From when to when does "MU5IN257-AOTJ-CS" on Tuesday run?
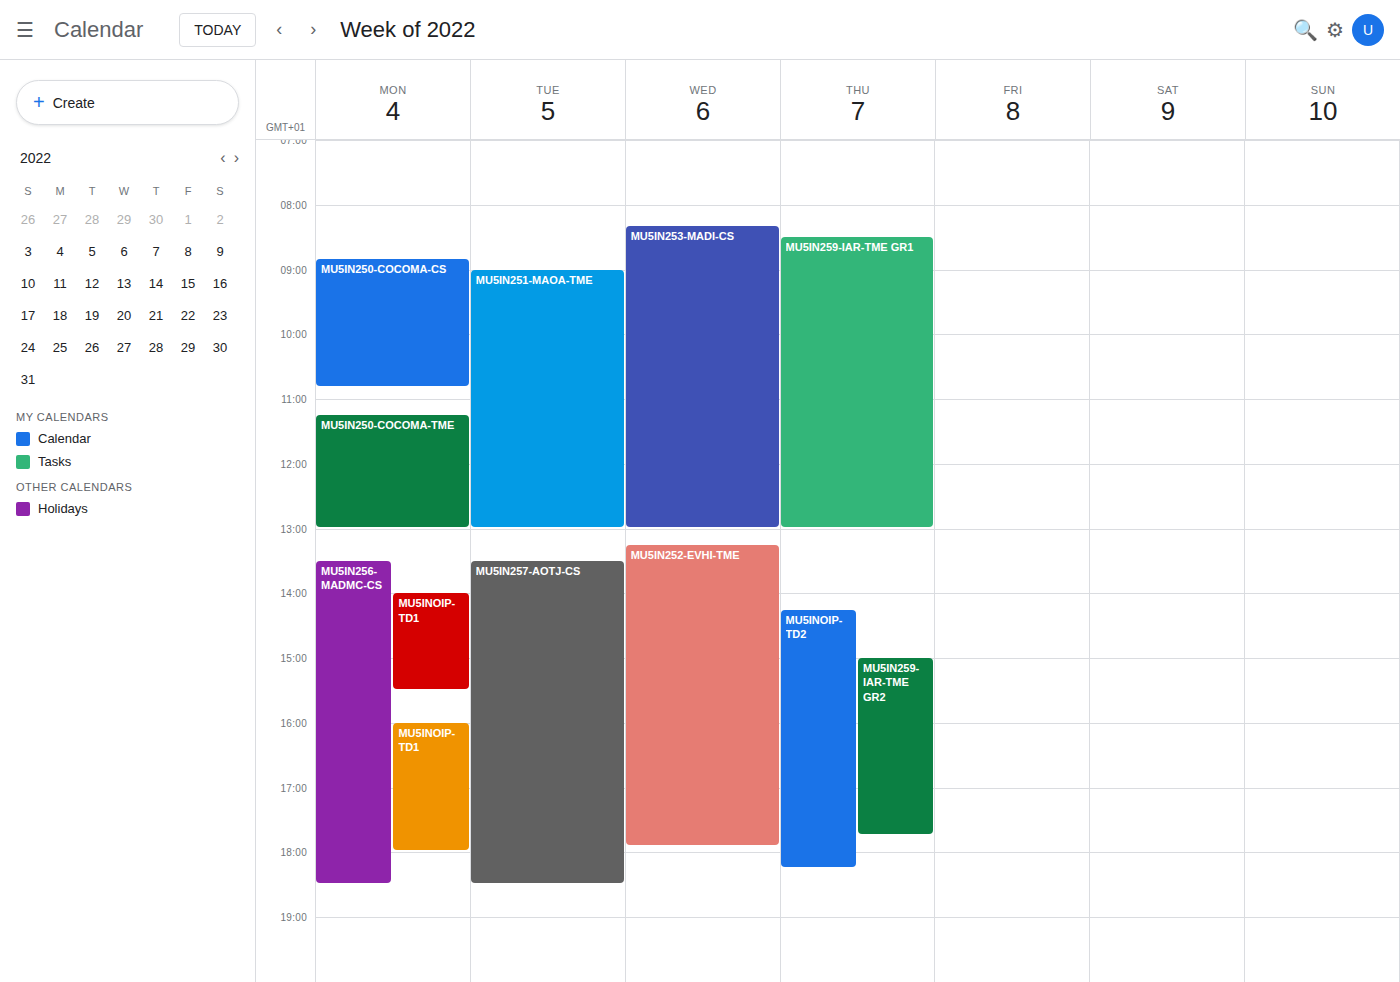
1:30 PM to 6:30 PM